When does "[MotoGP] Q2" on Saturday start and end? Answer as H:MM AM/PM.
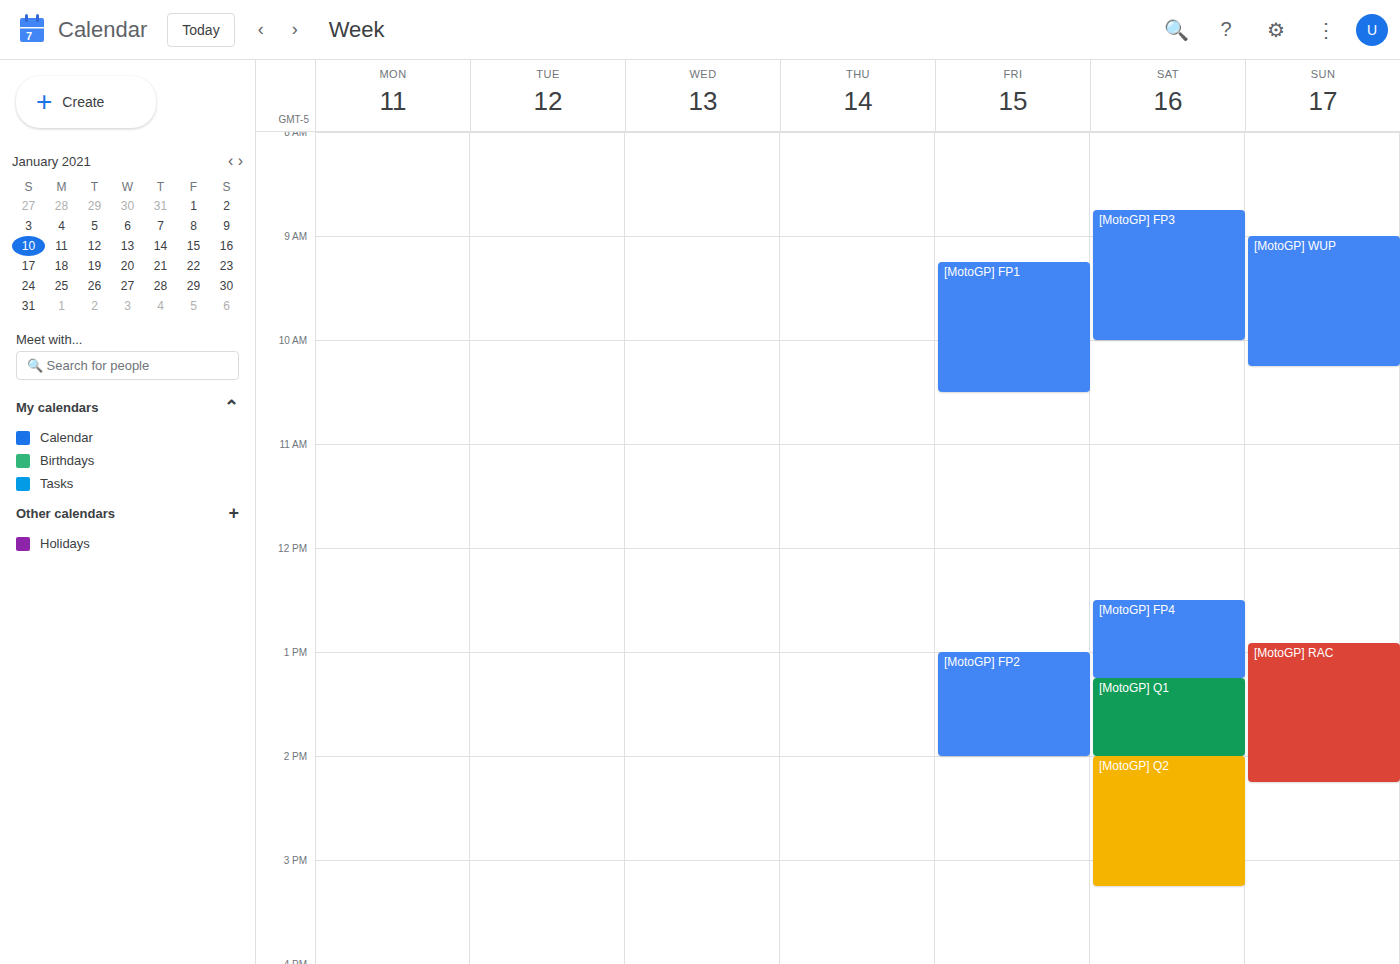
2:00 PM to 3:15 PM